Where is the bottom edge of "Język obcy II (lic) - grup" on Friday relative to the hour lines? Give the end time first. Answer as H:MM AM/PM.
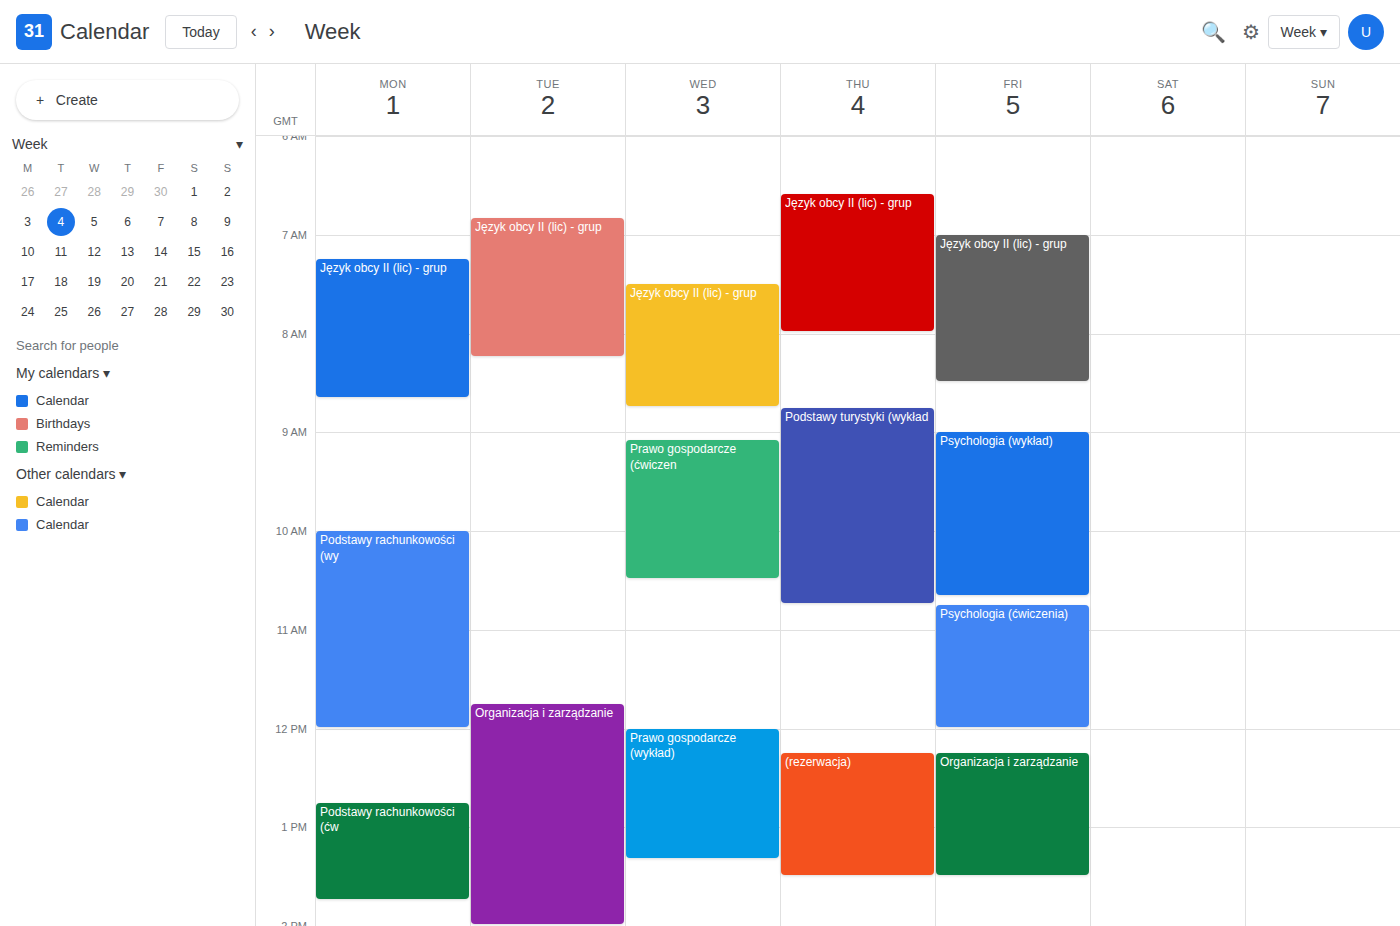
8:30 AM -- halfway between the 8 AM and 9 AM lines.